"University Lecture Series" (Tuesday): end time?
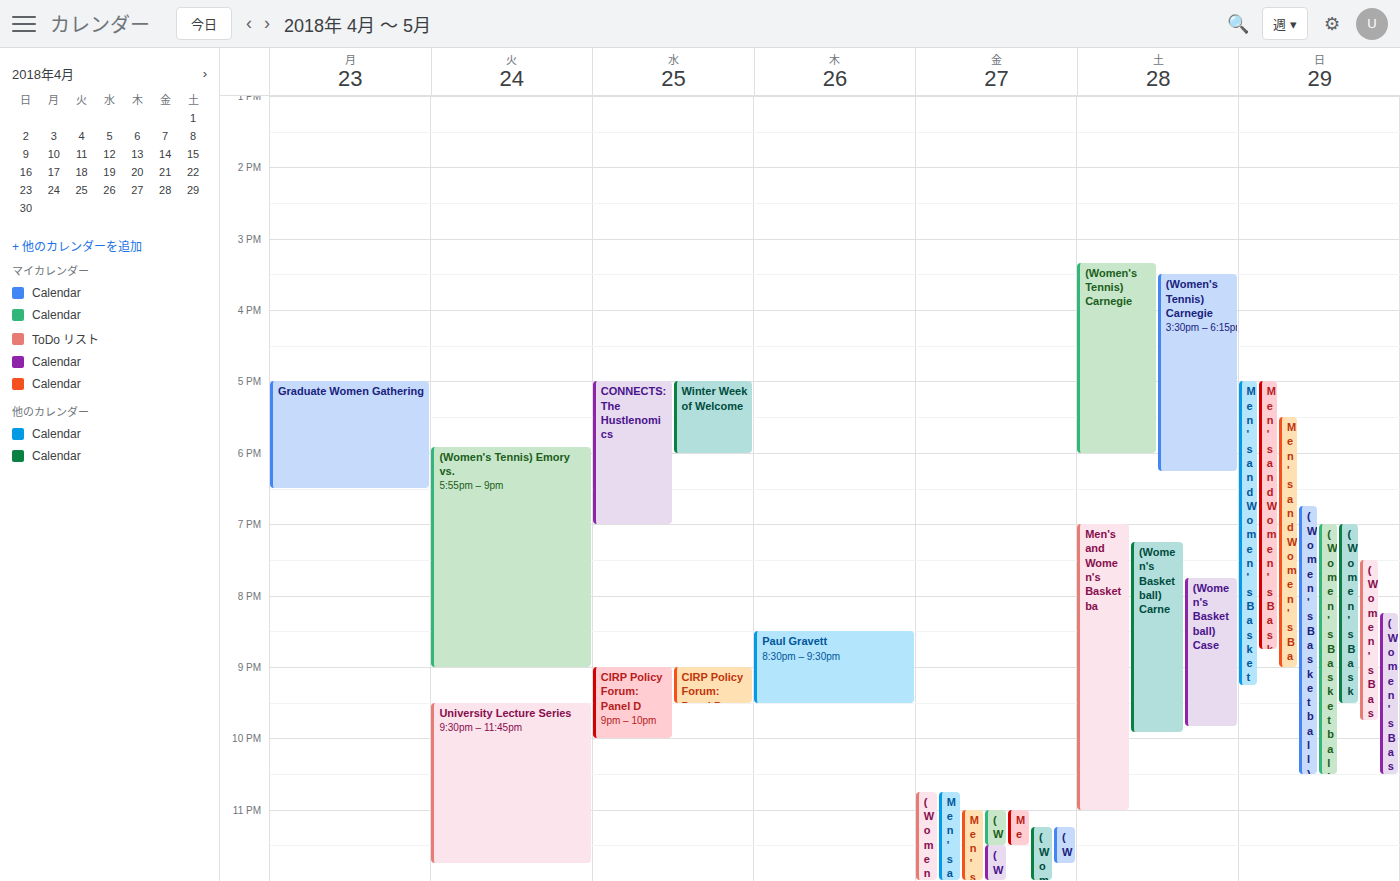
11:45 PM